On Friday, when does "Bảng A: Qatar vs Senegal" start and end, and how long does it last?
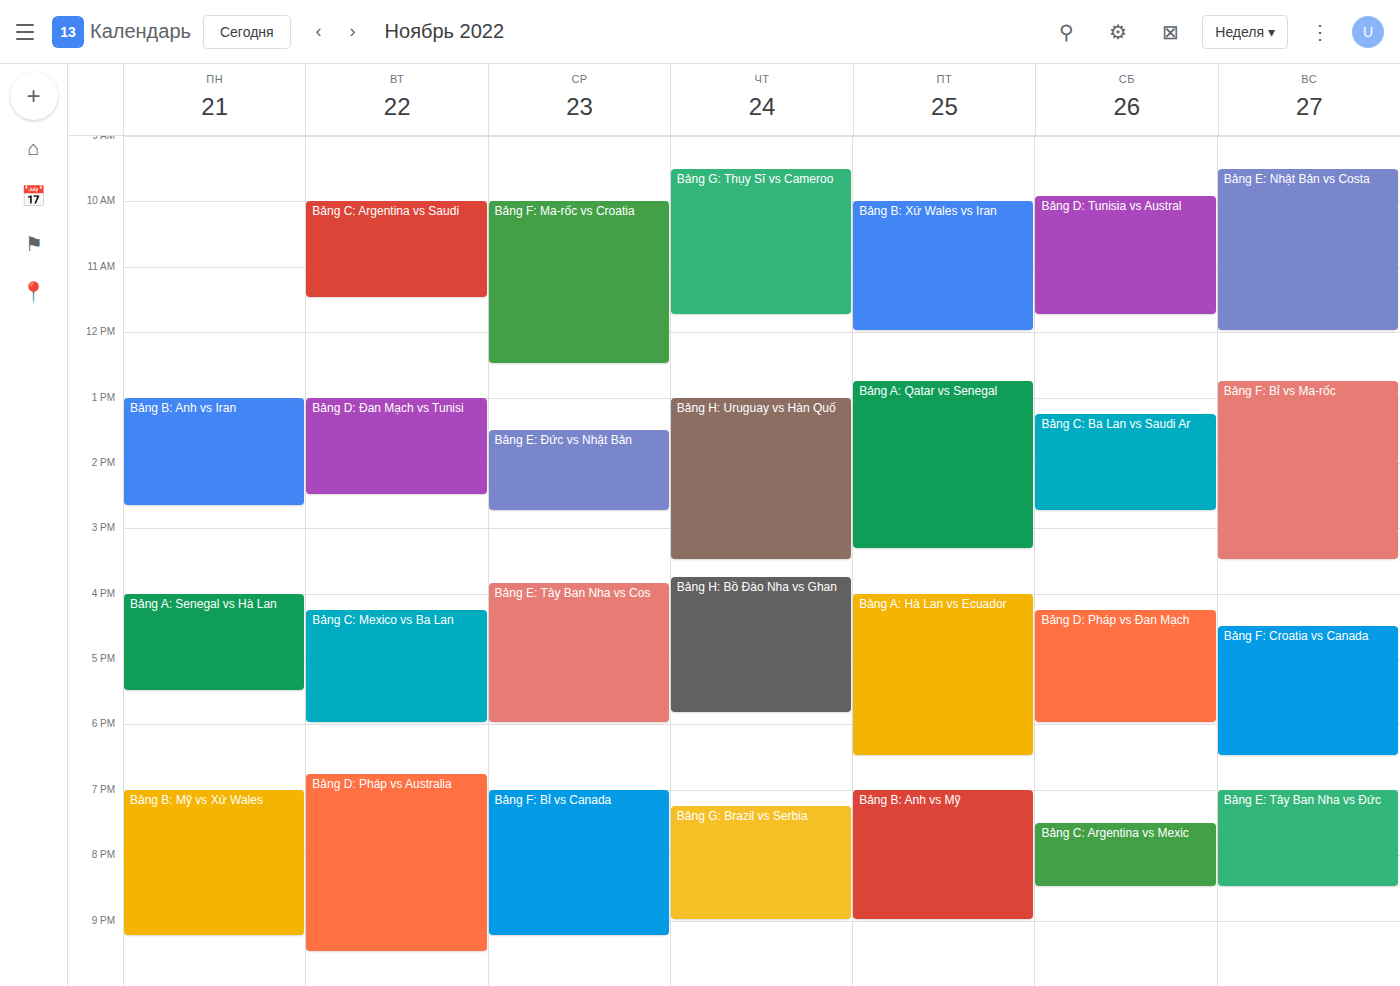
12:45 PM to 3:20 PM, 2 hours 35 minutes